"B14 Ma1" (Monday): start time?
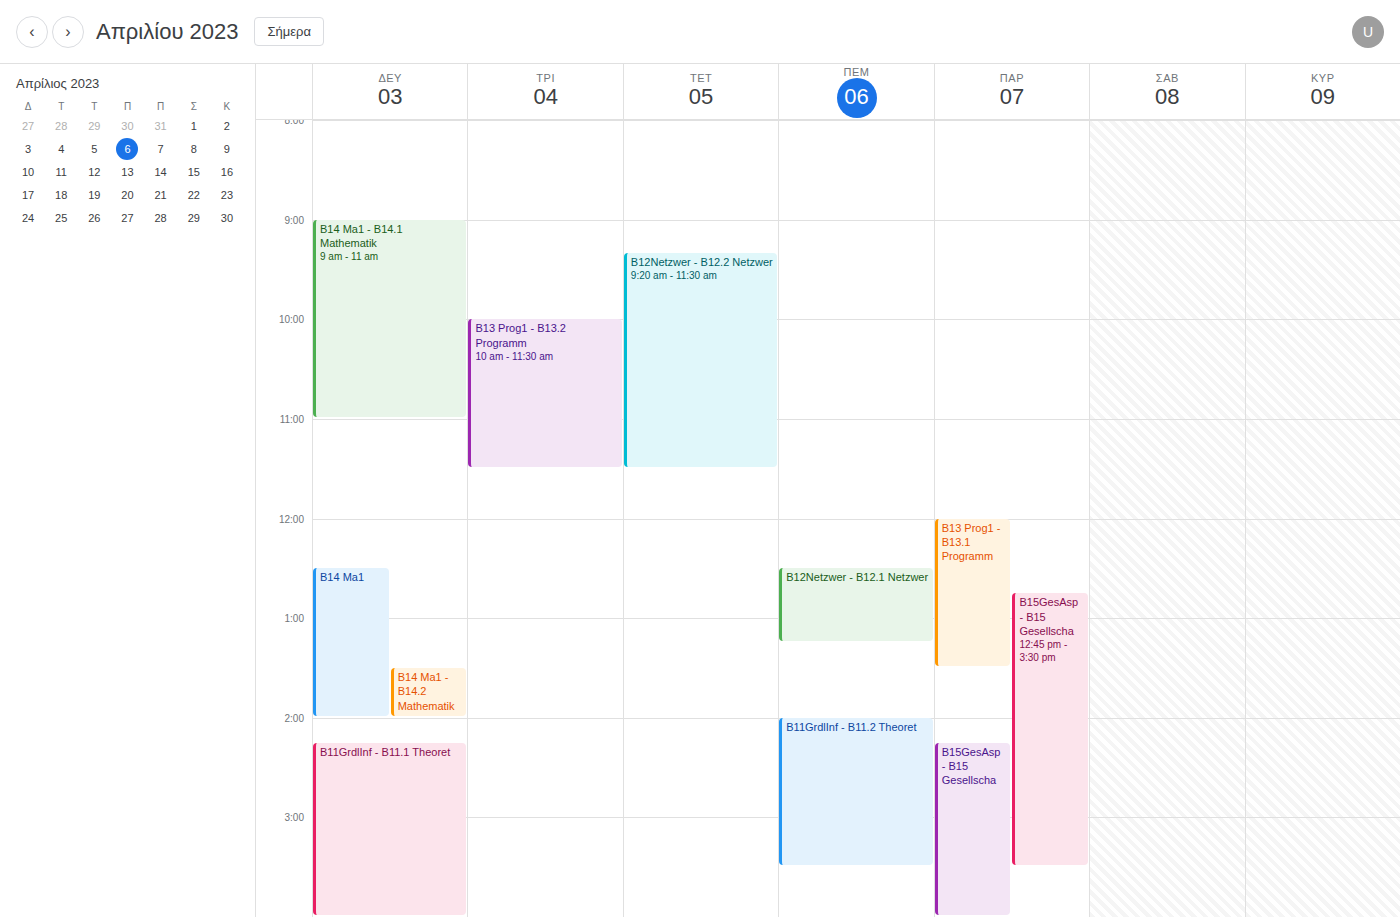
12:30